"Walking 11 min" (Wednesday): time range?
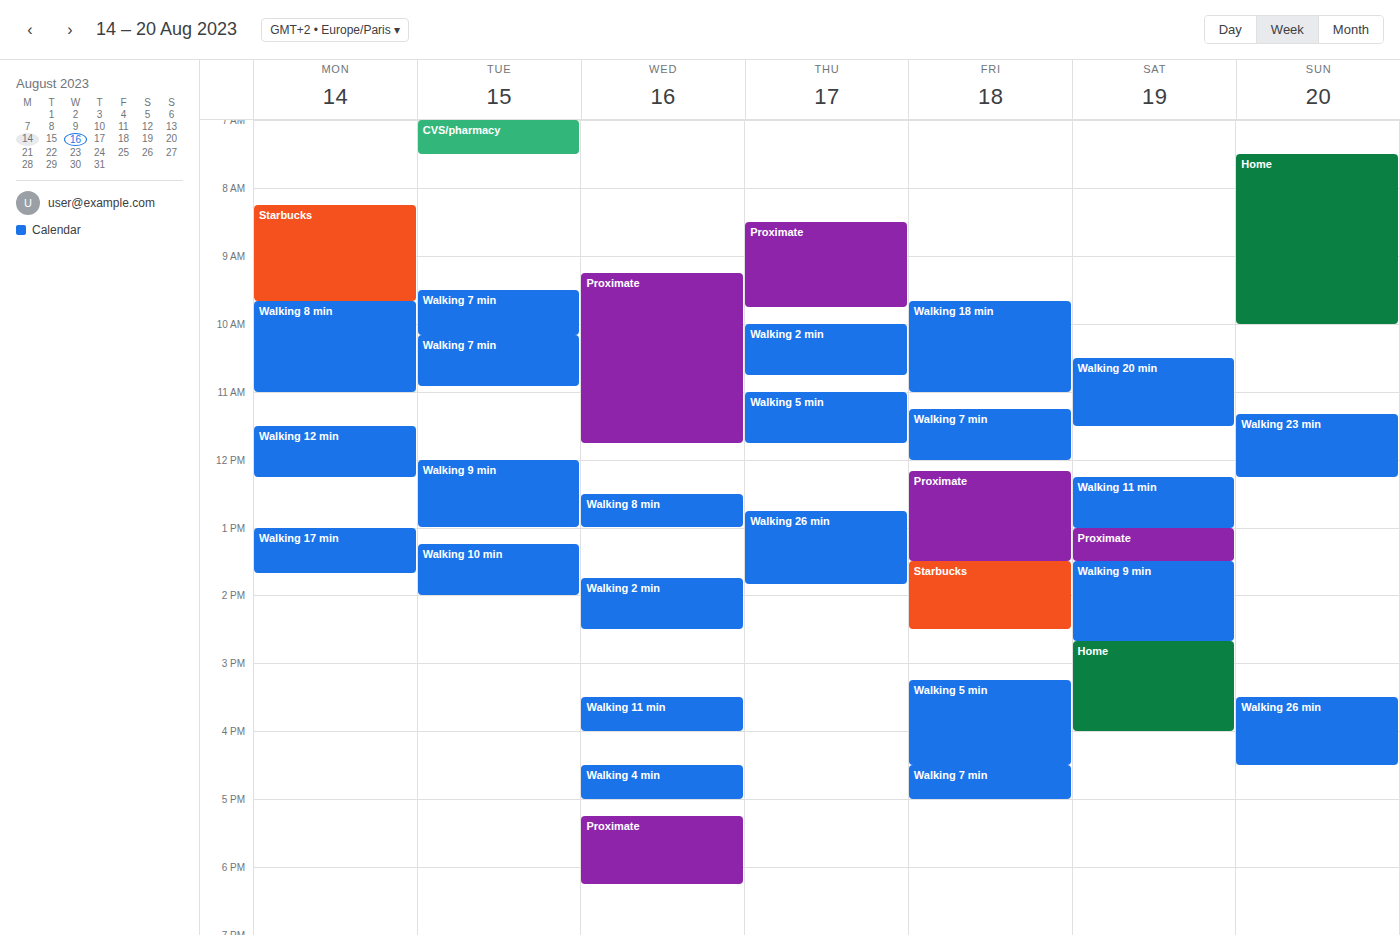
3:30 PM to 4:00 PM